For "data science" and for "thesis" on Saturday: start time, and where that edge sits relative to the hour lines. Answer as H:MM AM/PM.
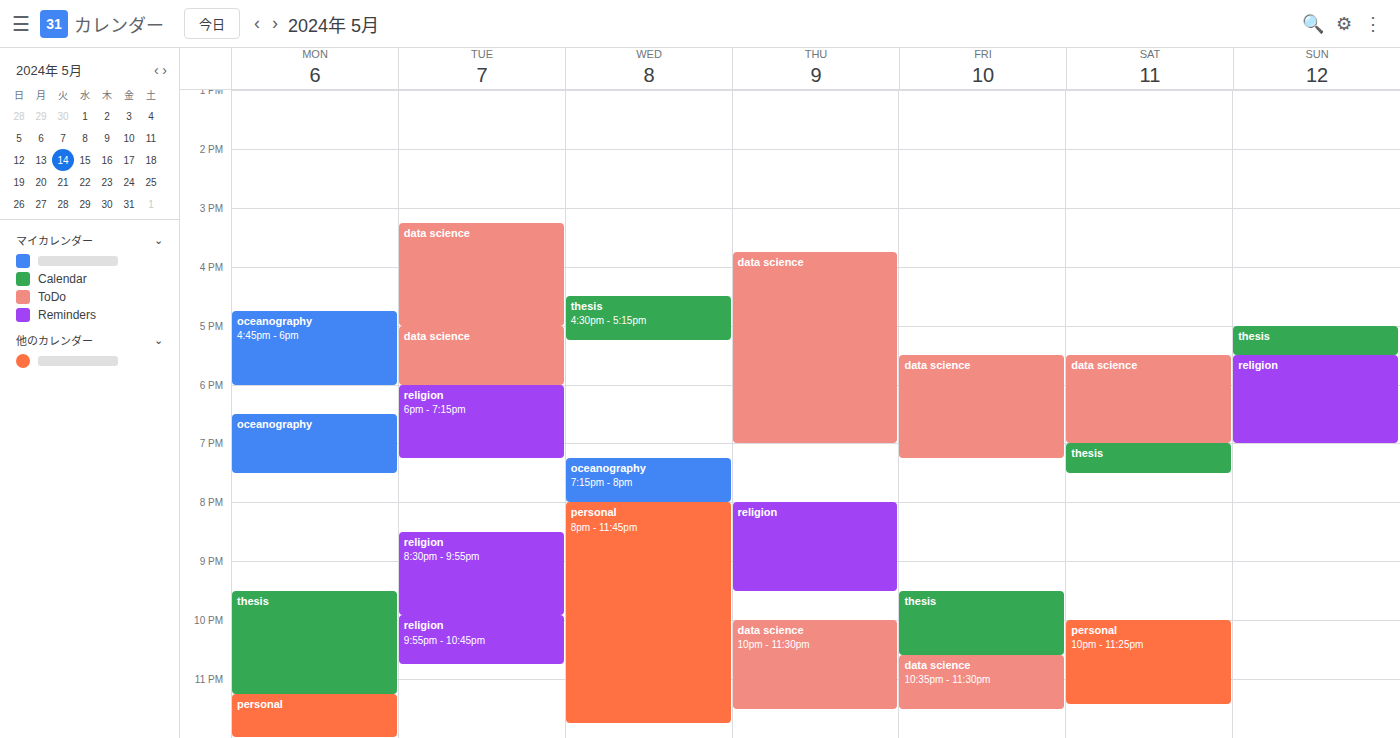
"data science": 5:30 PM, halfway between the 5 PM and 6 PM lines. "thesis": 7:00 PM, exactly on the 7 PM line.